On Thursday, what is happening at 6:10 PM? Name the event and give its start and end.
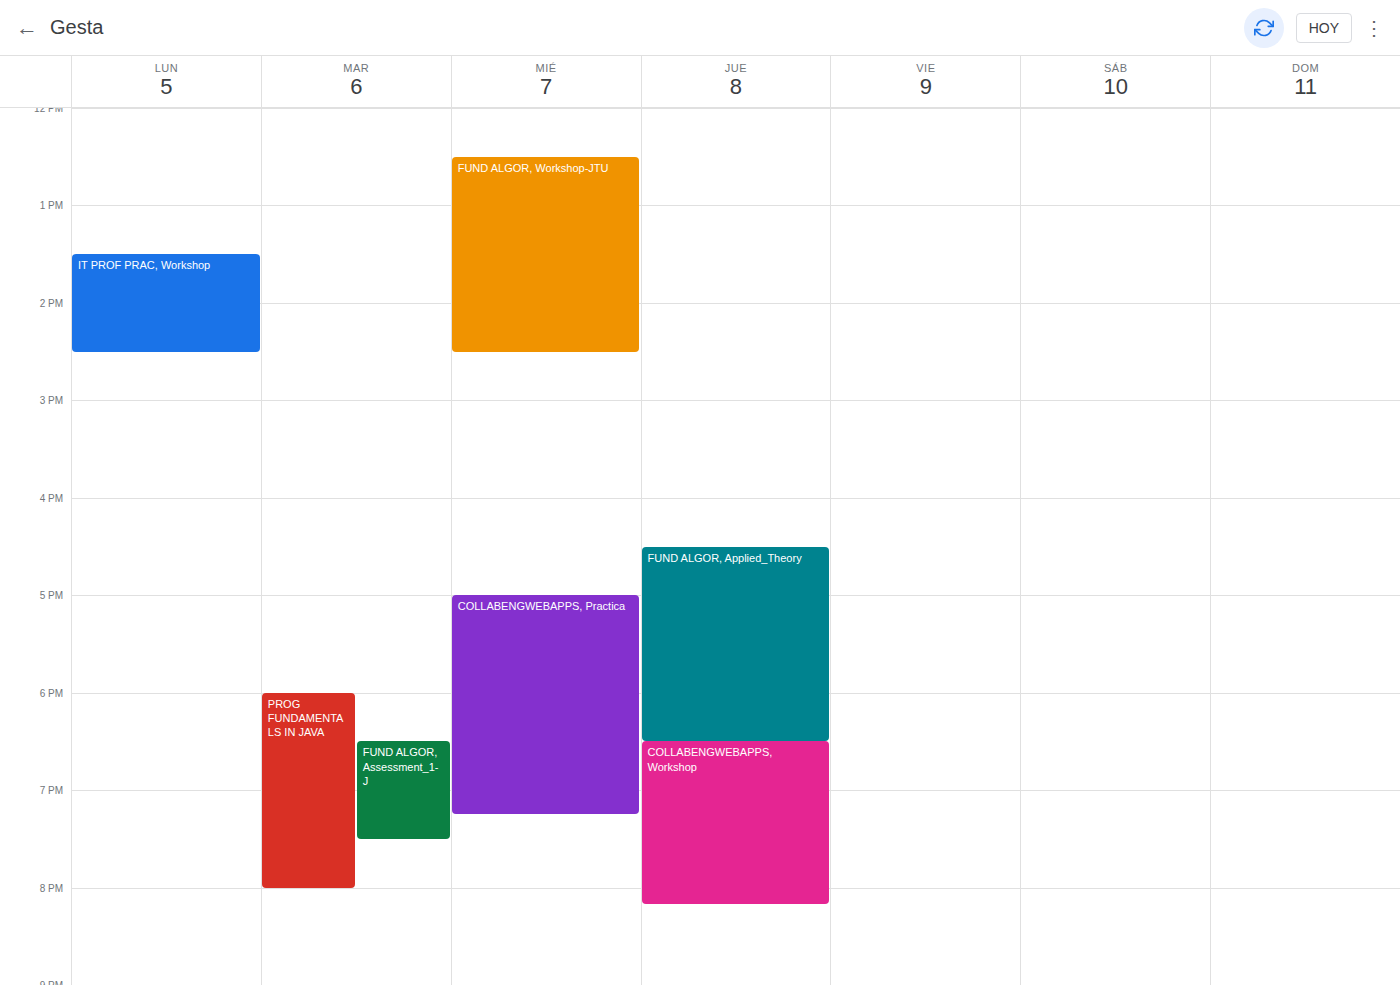
"FUND ALGOR, Applied_Theory", 4:30 PM to 6:30 PM